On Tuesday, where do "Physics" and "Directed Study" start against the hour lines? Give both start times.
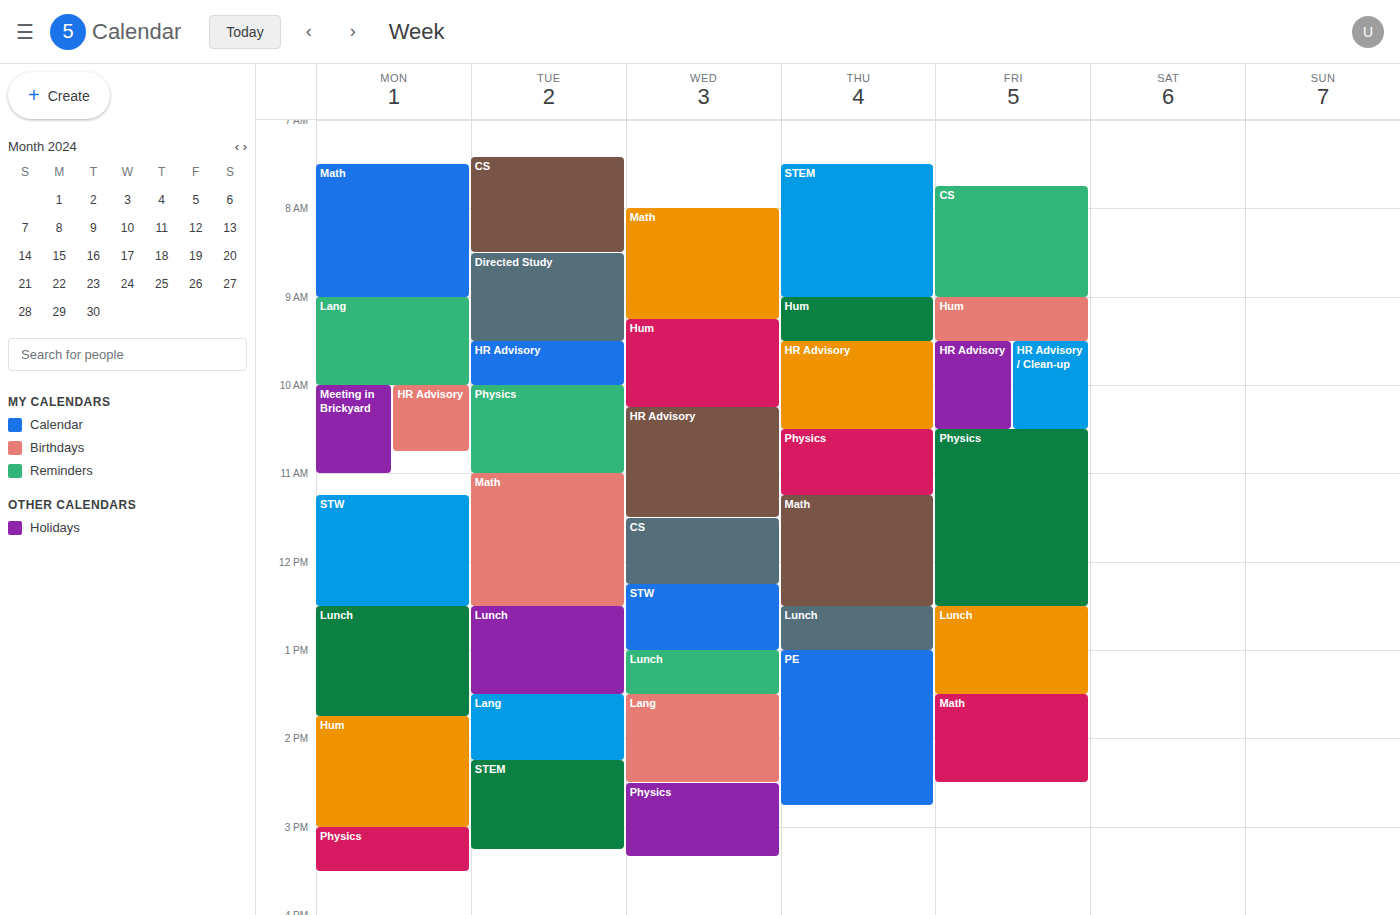
"Physics": 10:00 AM, exactly on the 10 AM line. "Directed Study": 8:30 AM, halfway between the 8 AM and 9 AM lines.